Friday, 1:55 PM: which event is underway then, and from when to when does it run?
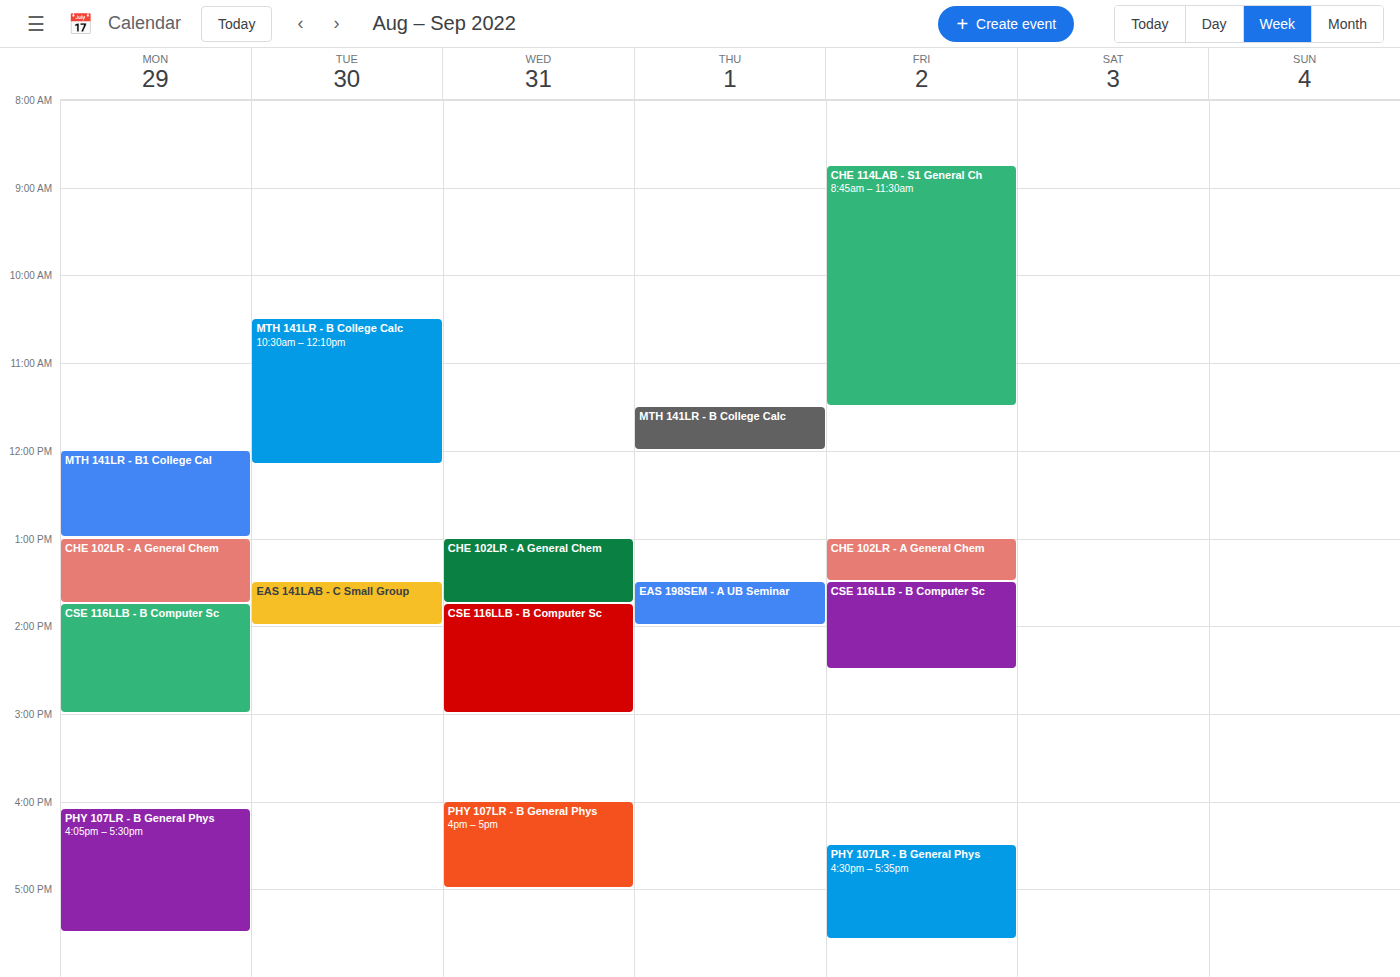
"CSE 116LLB - B Computer Sc", 1:30 PM to 2:30 PM